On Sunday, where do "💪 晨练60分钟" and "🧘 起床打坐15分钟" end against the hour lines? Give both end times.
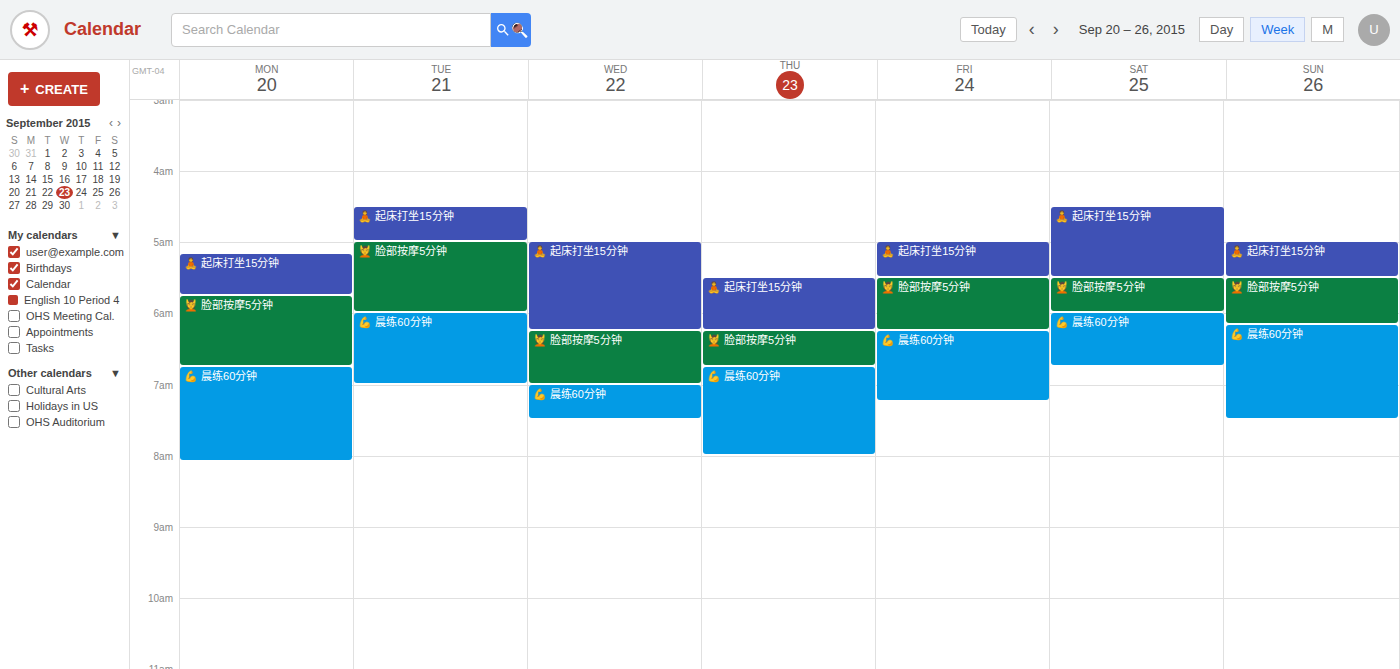
"💪 晨练60分钟": 7:30 AM, halfway between the 7 AM and 8 AM lines. "🧘 起床打坐15分钟": 5:30 AM, halfway between the 5 AM and 6 AM lines.